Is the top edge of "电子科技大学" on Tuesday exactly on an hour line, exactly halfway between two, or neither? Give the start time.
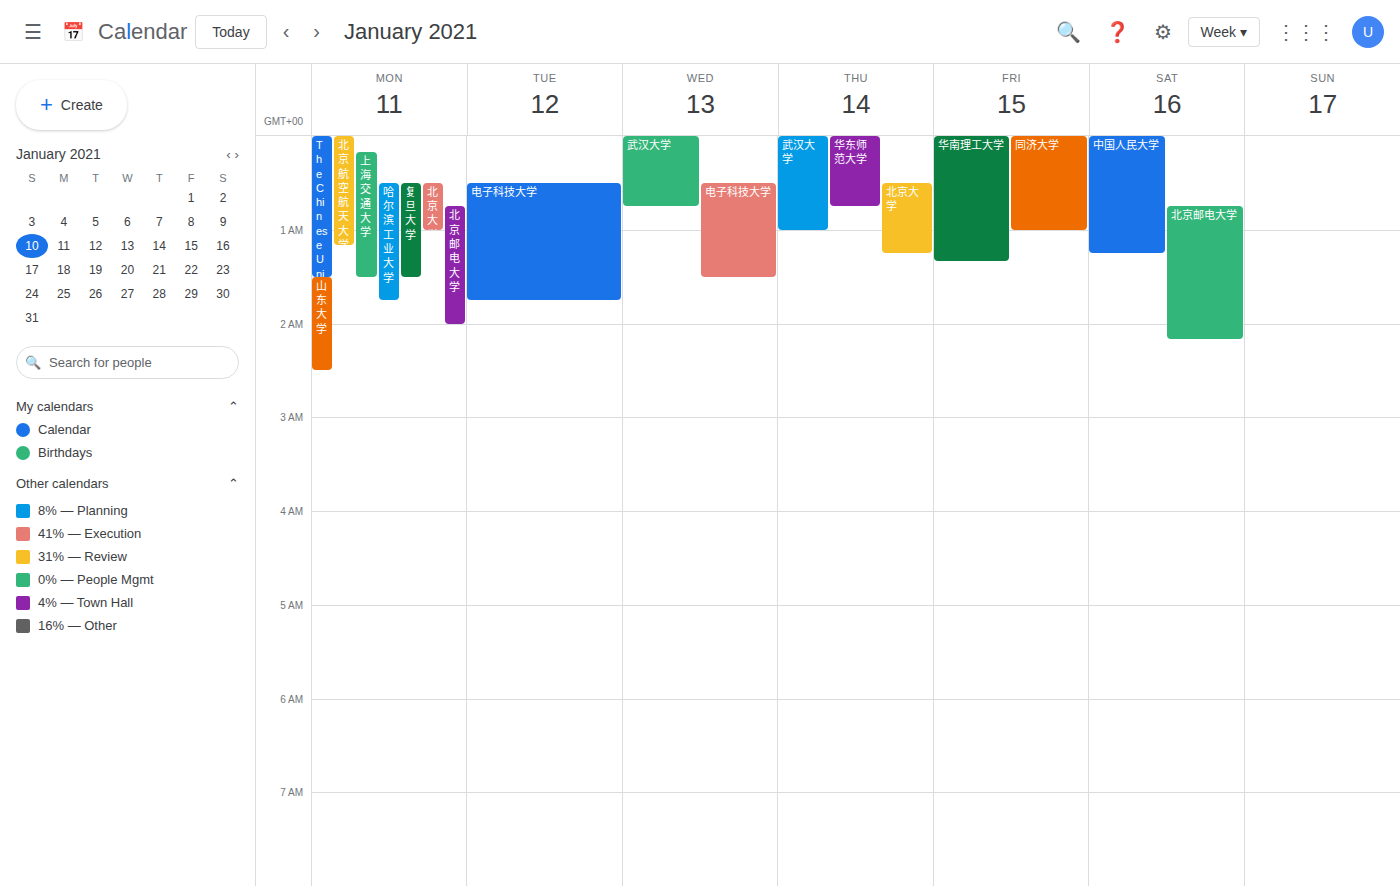
12:30 AM -- halfway between the 12 AM and 1 AM lines.